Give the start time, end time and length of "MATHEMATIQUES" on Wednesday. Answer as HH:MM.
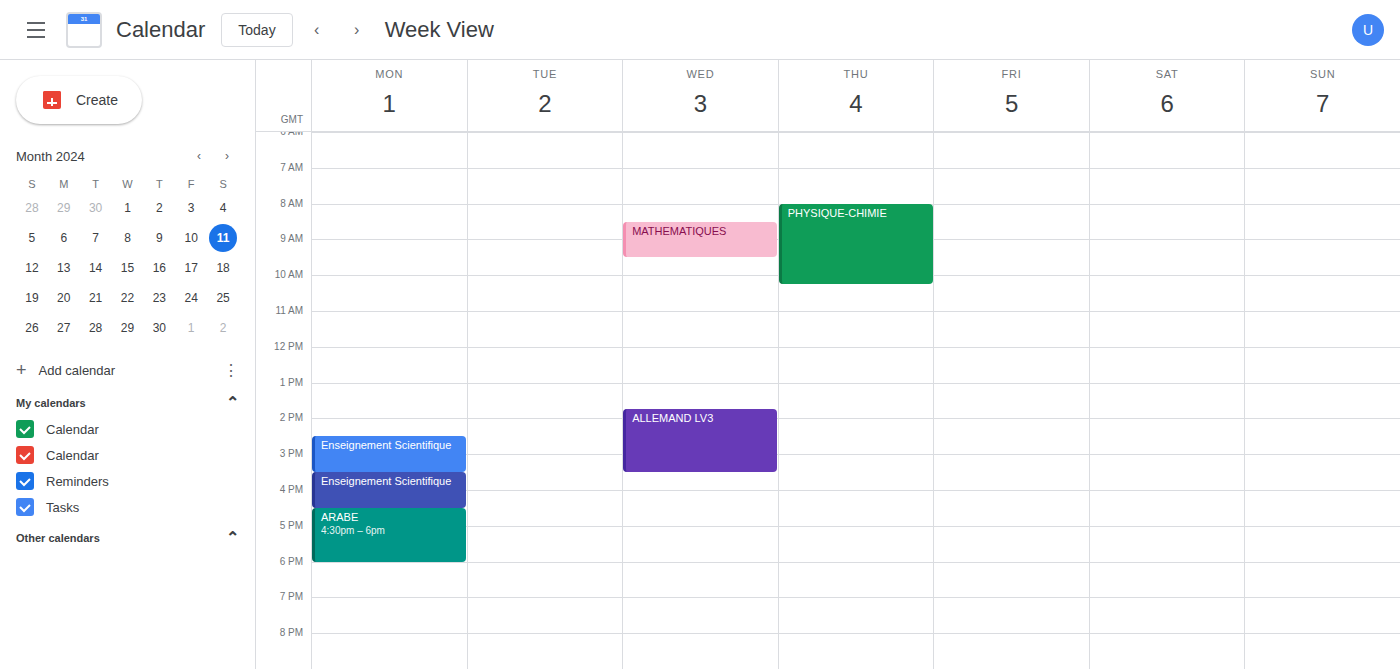
08:30 to 09:30, 1 hour